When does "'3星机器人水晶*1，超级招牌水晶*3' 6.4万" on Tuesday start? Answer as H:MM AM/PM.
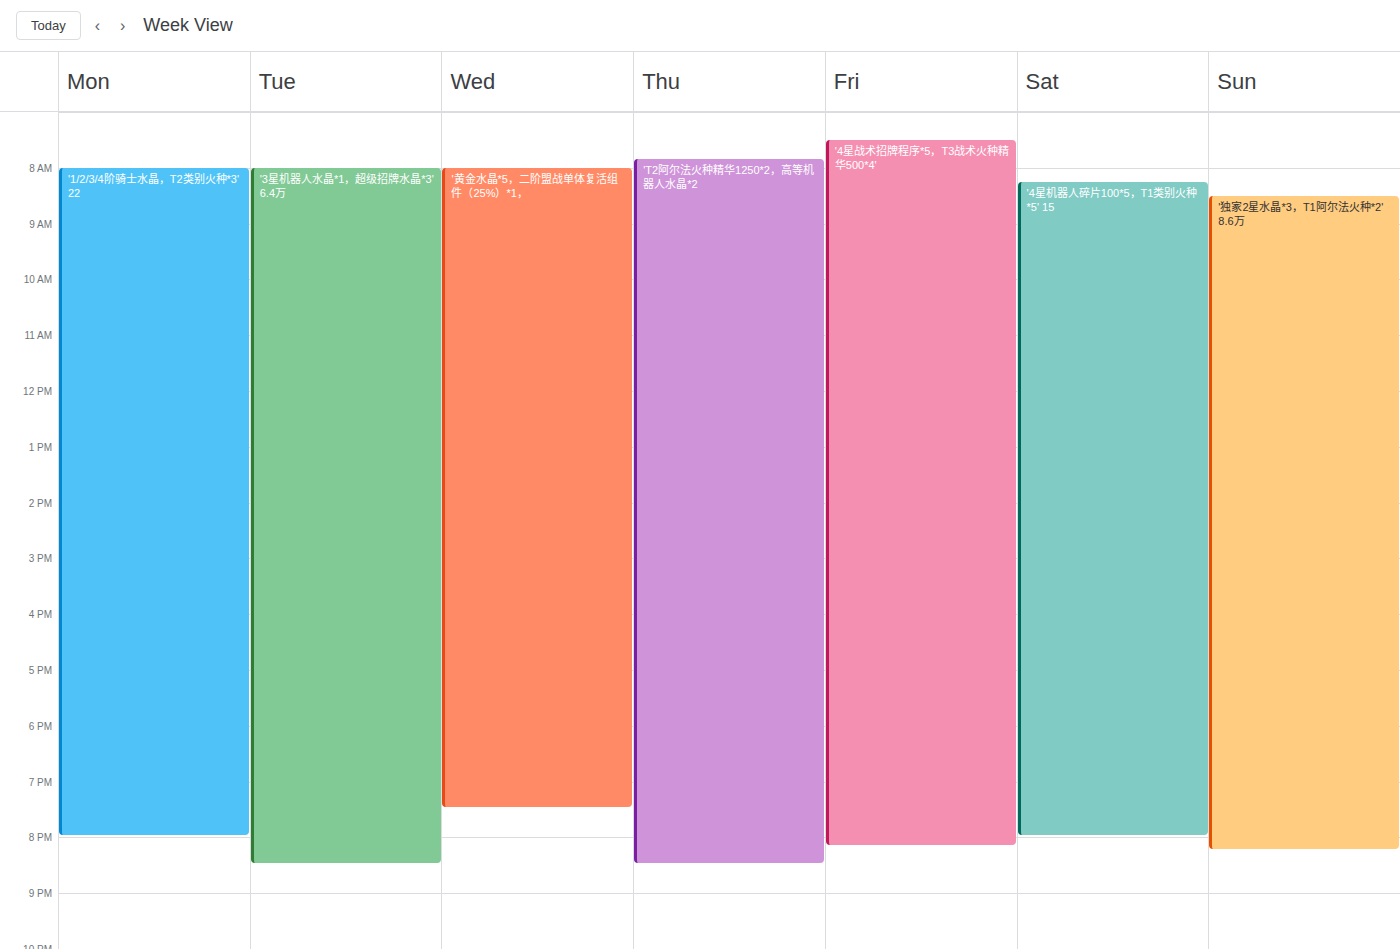
8:00 AM